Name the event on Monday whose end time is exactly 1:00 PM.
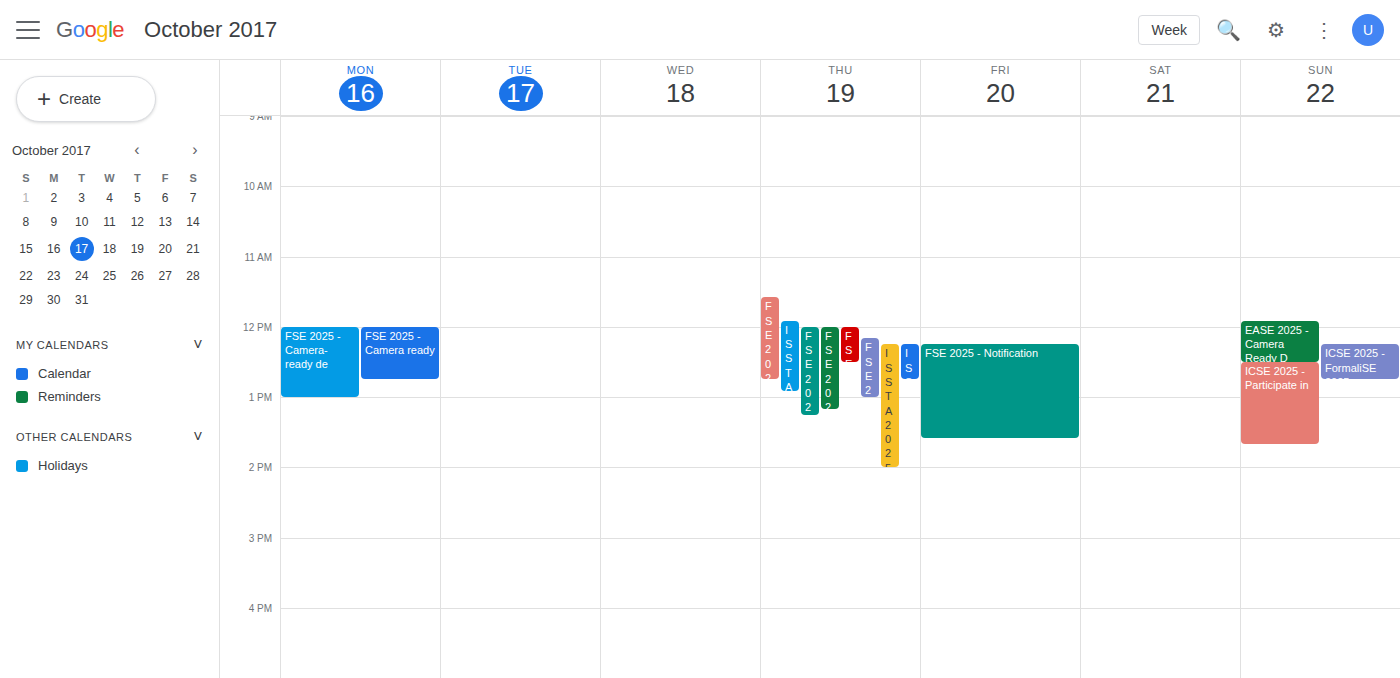
"FSE 2025 - Camera-ready de"